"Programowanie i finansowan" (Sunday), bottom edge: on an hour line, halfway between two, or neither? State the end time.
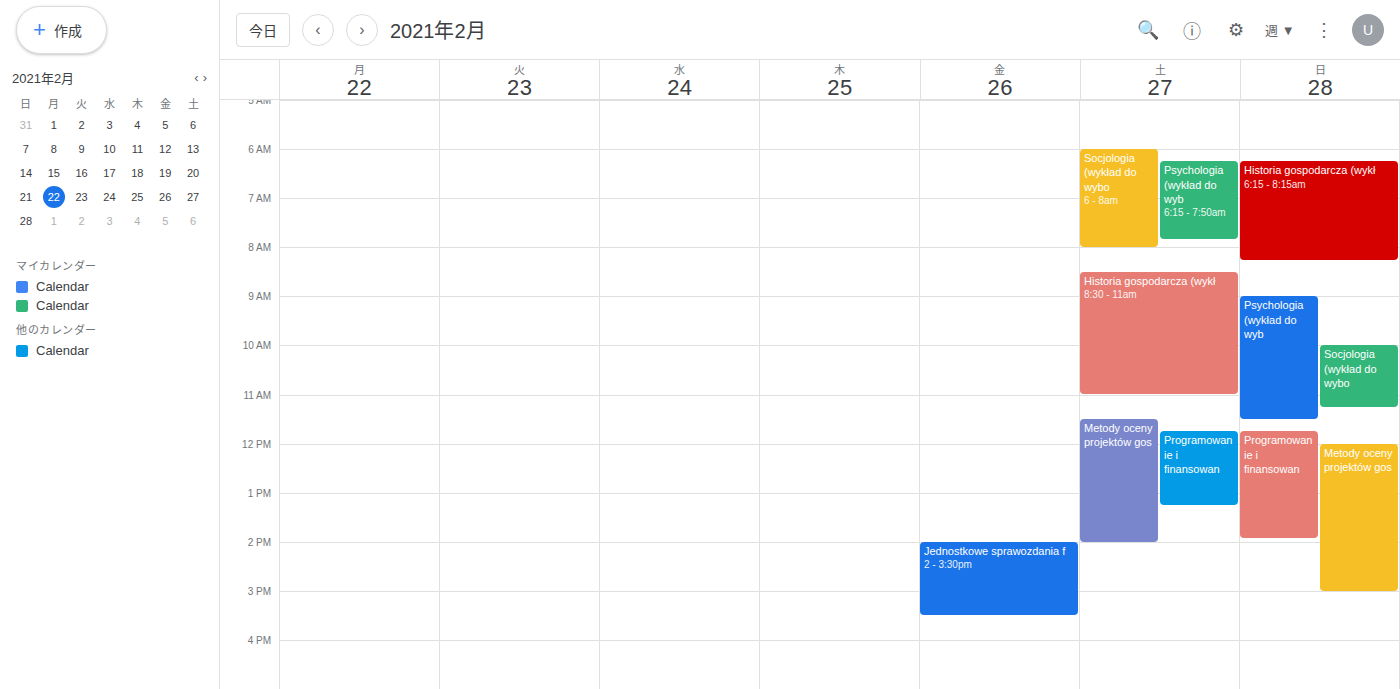
1:55 PM -- neither: 55 minutes below the 1 PM line and 5 minutes above the 2 PM line.